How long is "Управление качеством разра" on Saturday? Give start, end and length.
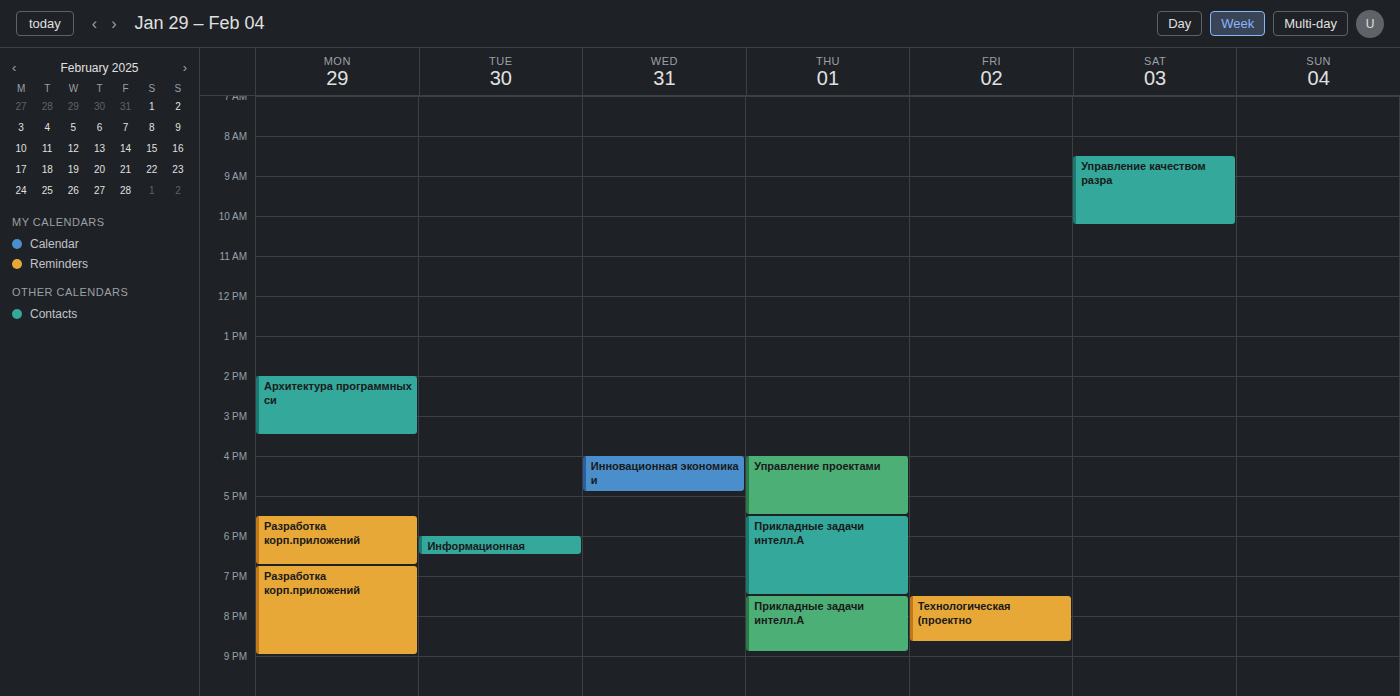
8:30 AM to 10:15 AM, 1 hour 45 minutes